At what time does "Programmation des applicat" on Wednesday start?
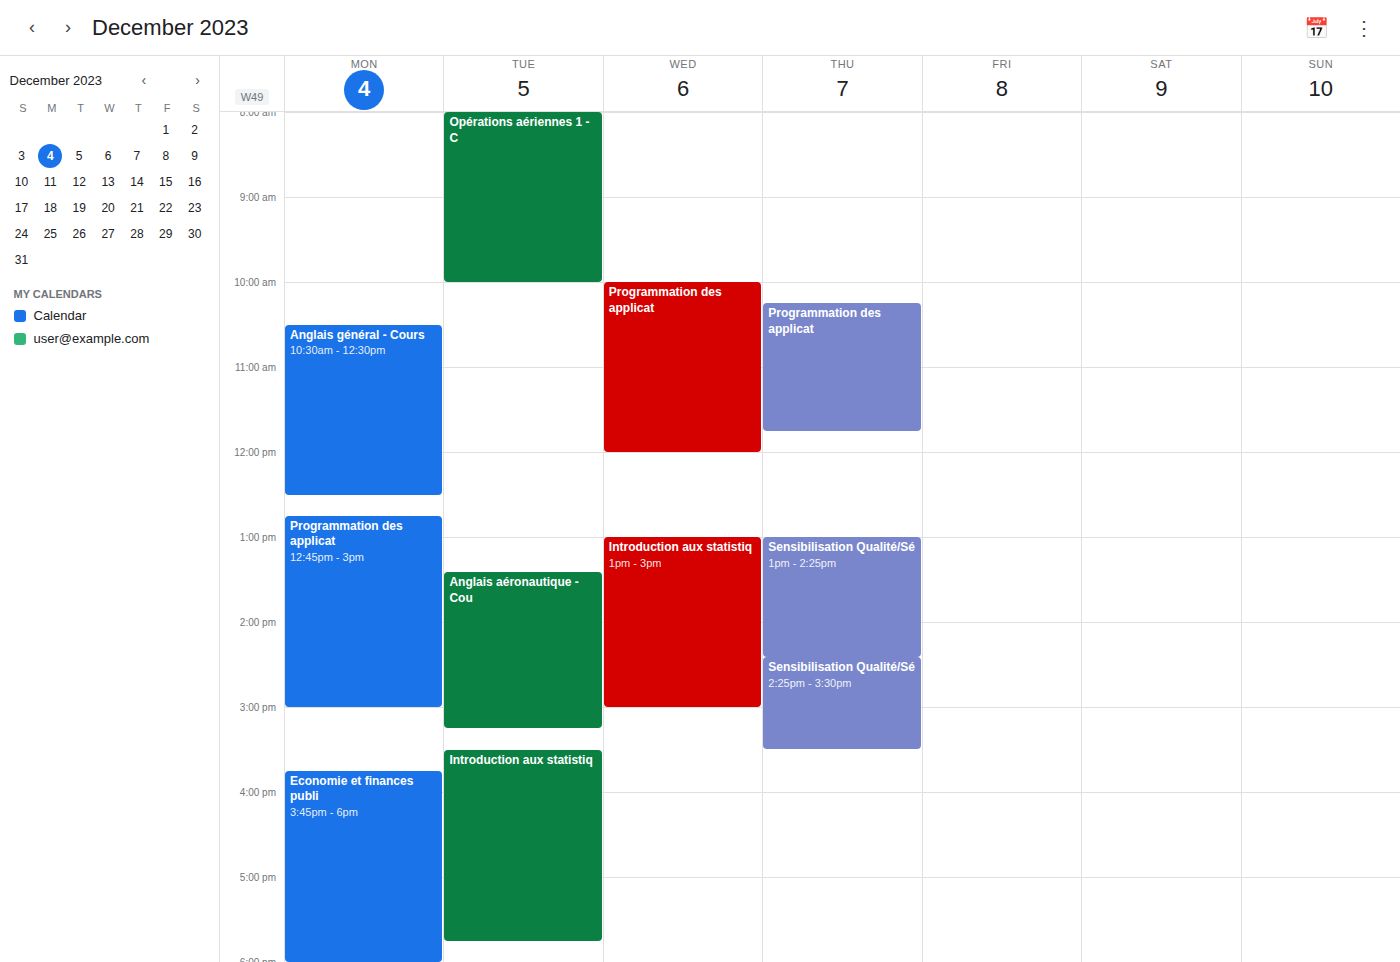
10:00 AM